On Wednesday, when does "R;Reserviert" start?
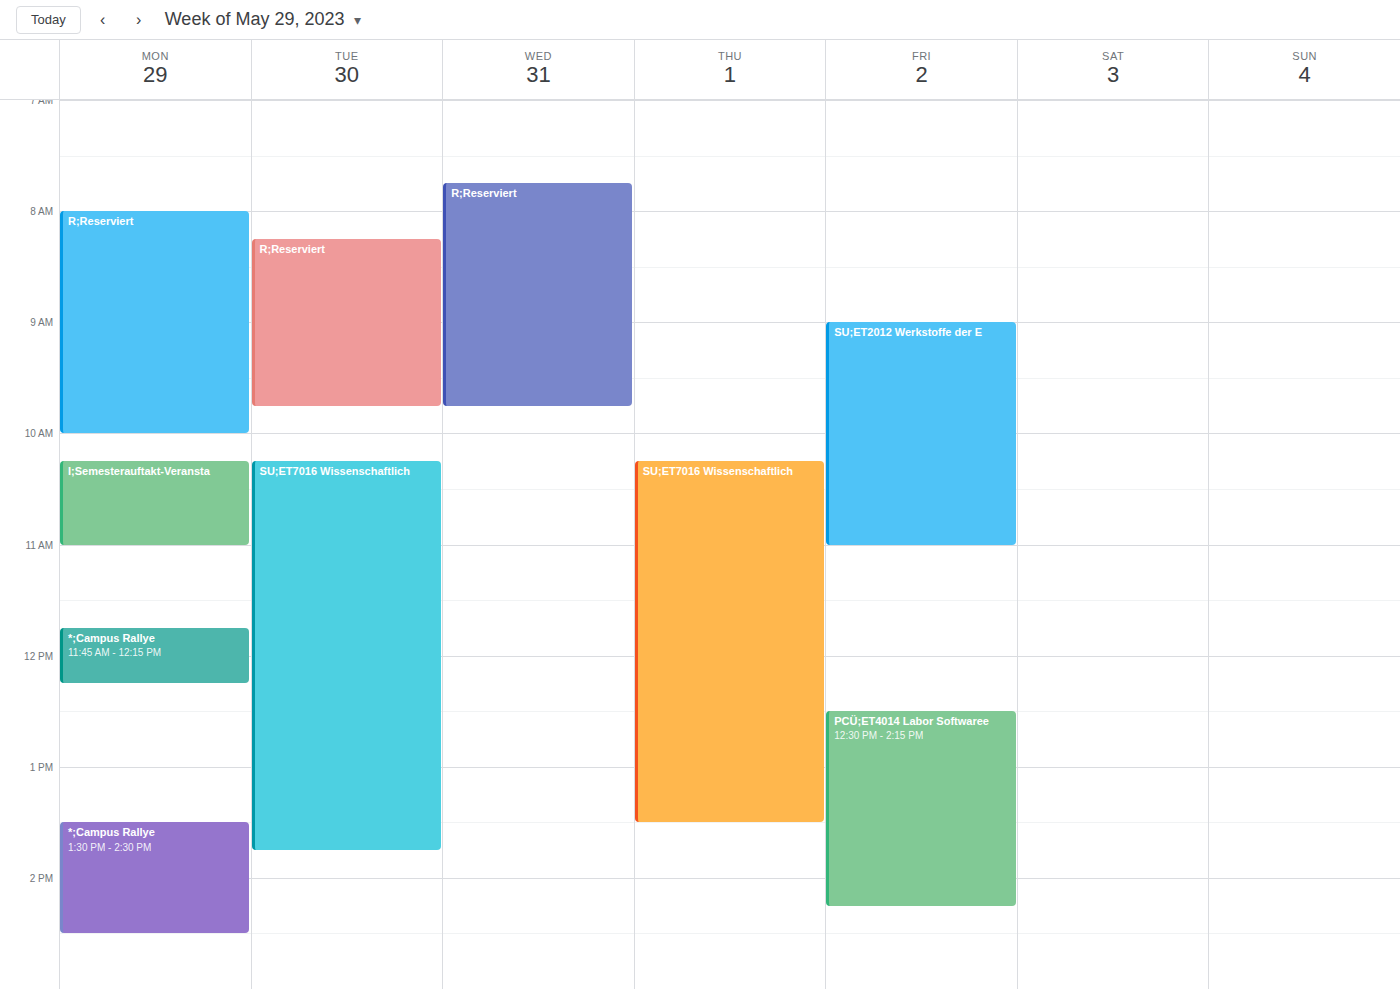
7:45 AM